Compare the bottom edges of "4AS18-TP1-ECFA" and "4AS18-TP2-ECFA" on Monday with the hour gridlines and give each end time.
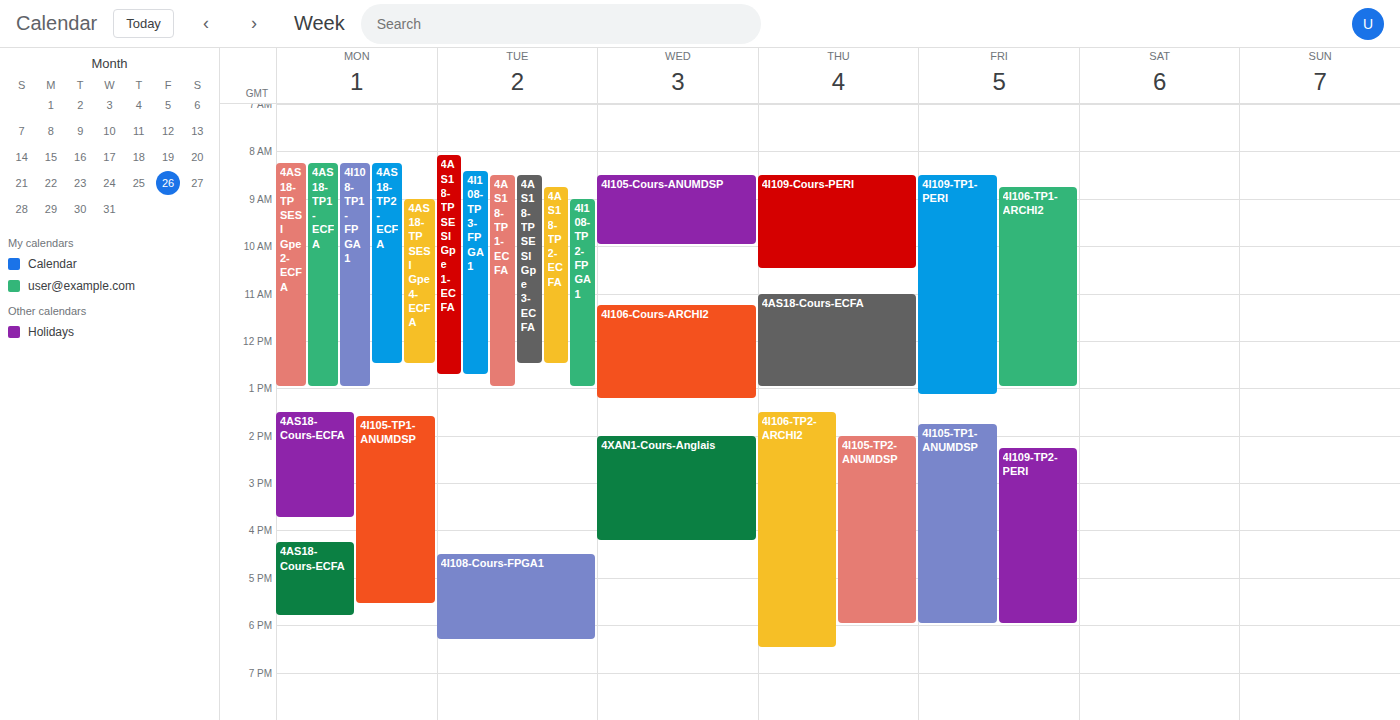
"4AS18-TP1-ECFA": 1:00 PM, exactly on the 1 PM line. "4AS18-TP2-ECFA": 12:30 PM, halfway between the 12 PM and 1 PM lines.